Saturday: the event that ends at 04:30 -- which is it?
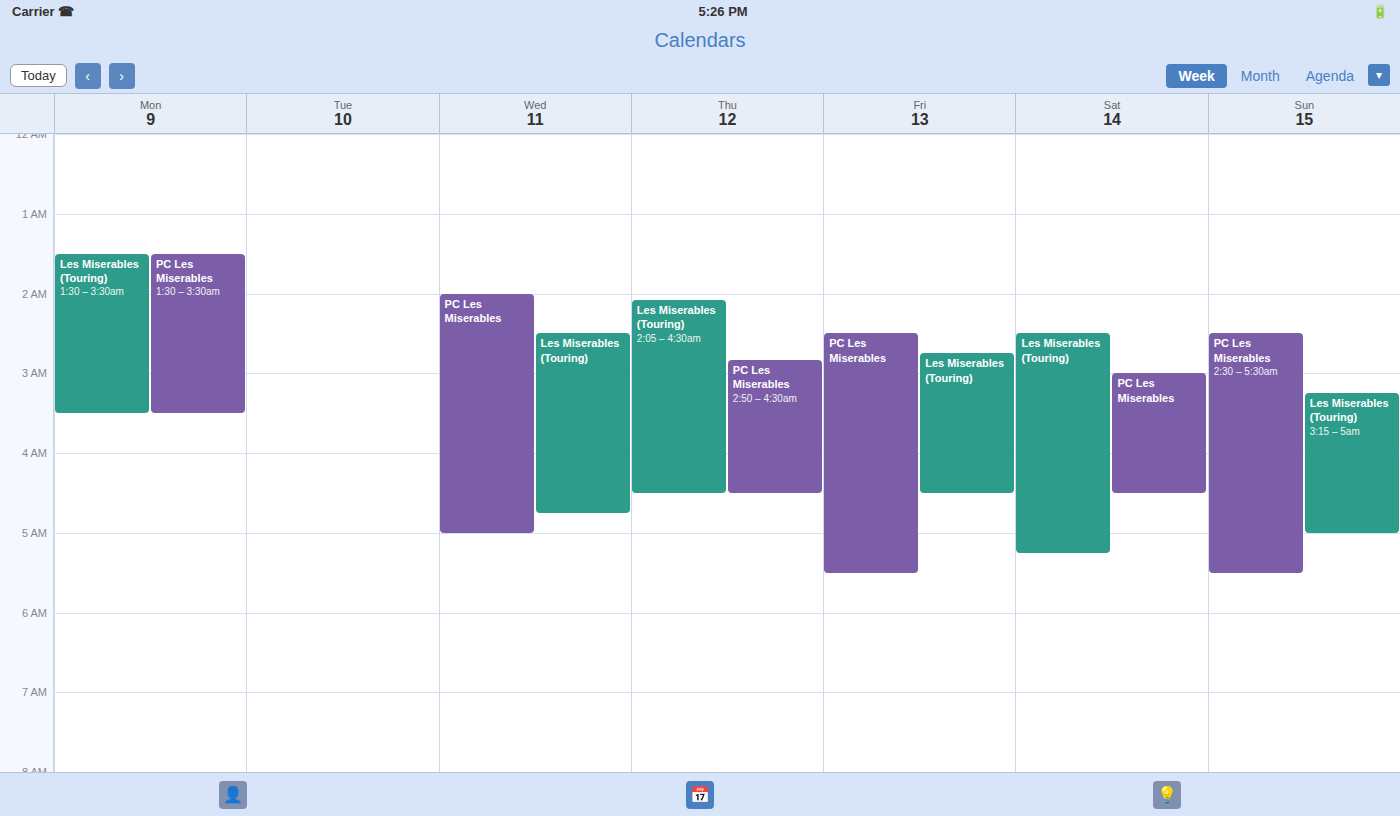
"PC Les Miserables"